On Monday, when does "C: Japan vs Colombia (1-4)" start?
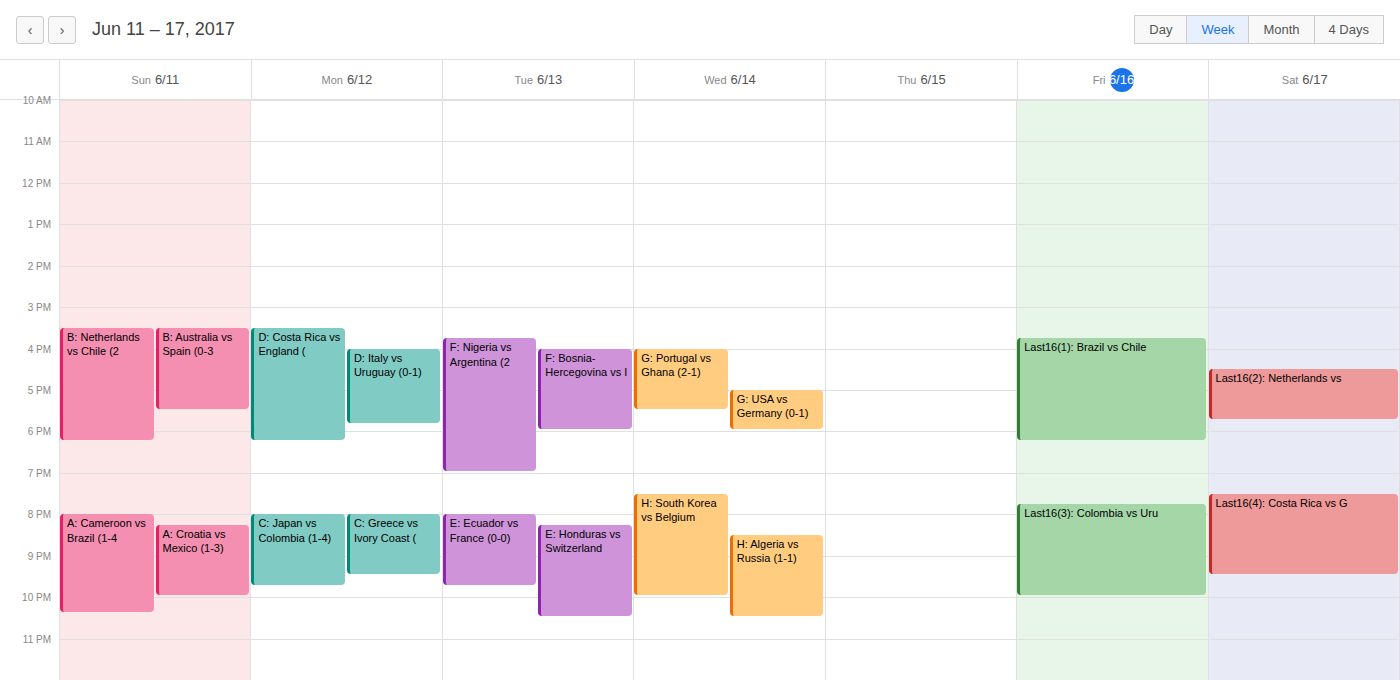
8:00 PM